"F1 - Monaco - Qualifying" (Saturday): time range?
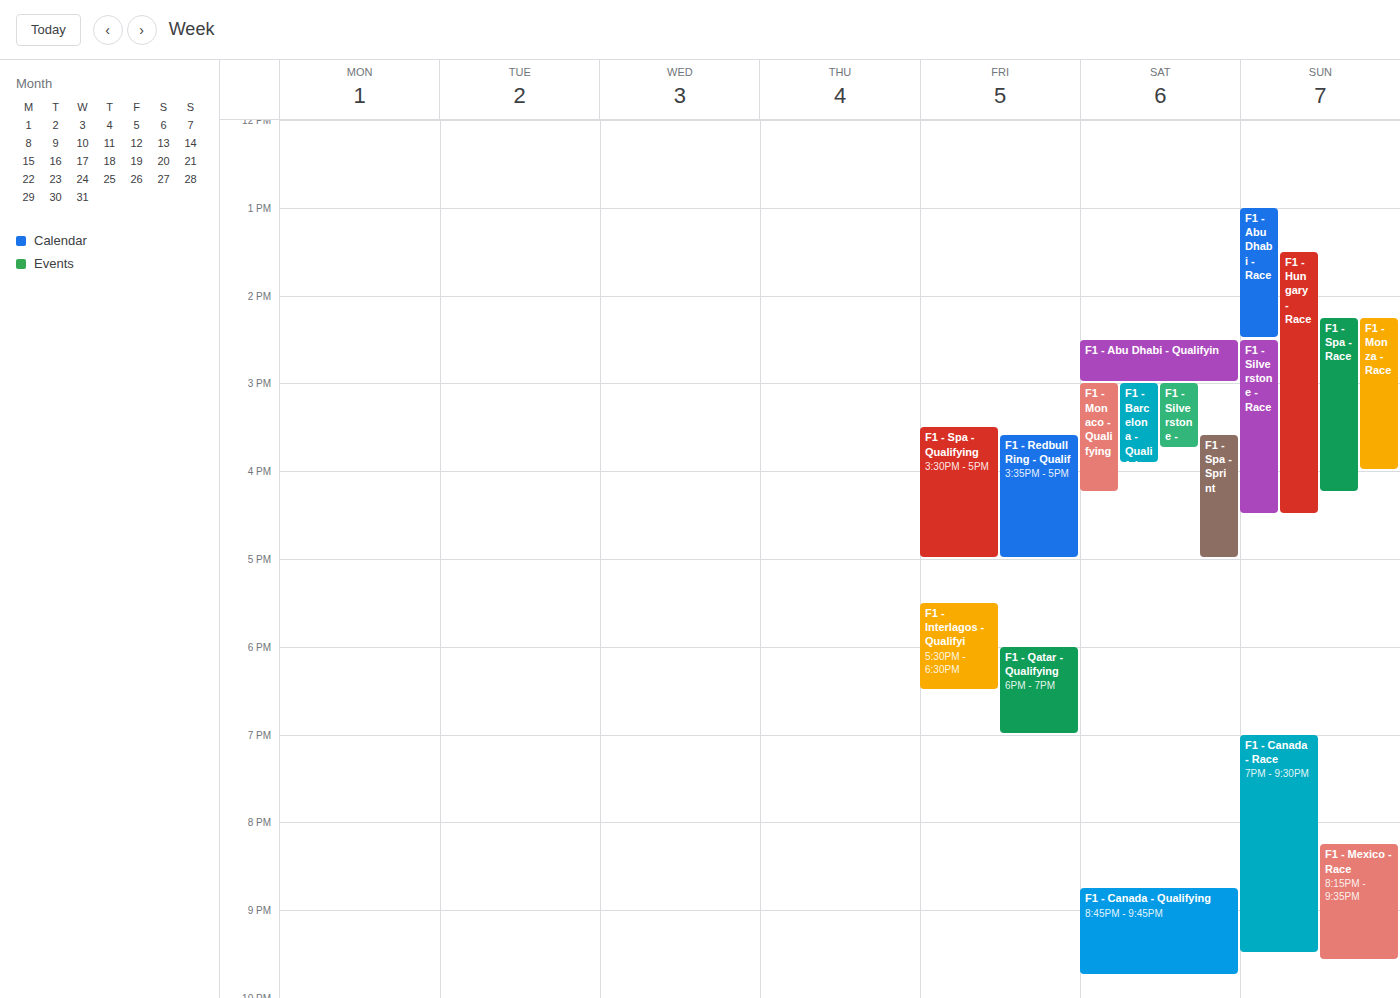
15:00 to 16:15